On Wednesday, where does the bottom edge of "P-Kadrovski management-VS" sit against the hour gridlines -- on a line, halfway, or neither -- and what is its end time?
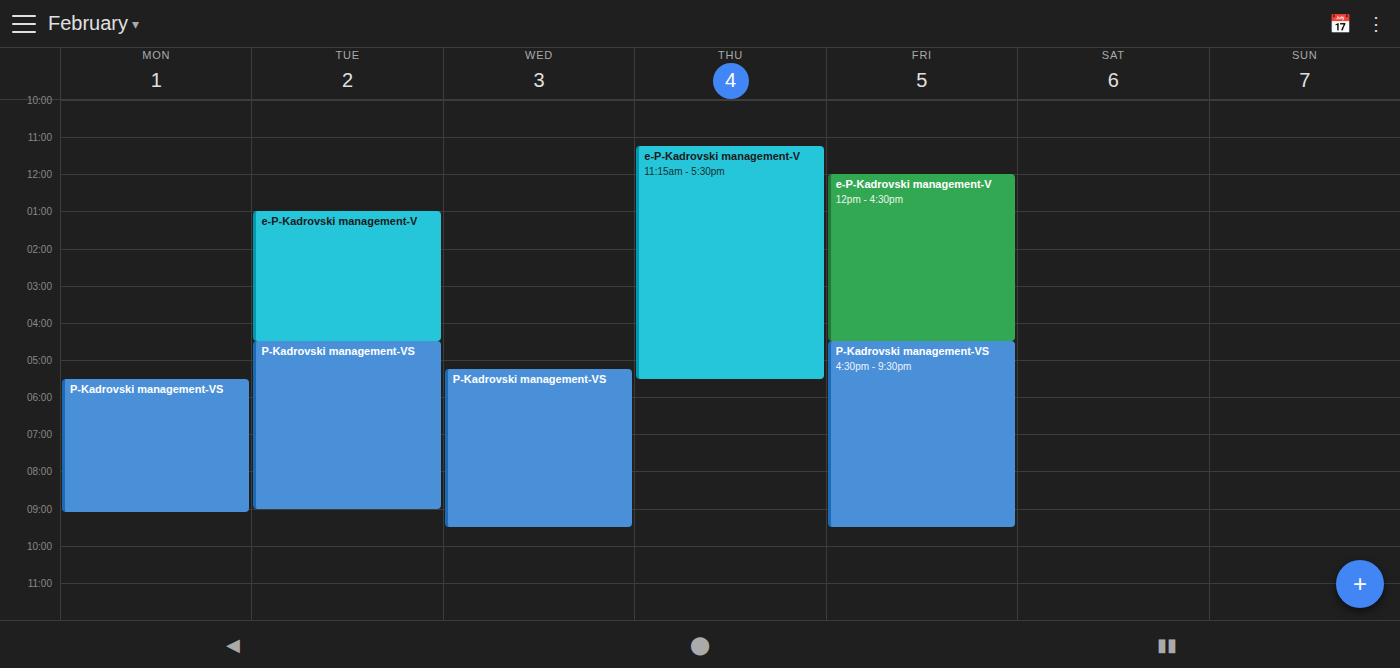
9:30 PM -- halfway between the 9 PM and 10 PM lines.